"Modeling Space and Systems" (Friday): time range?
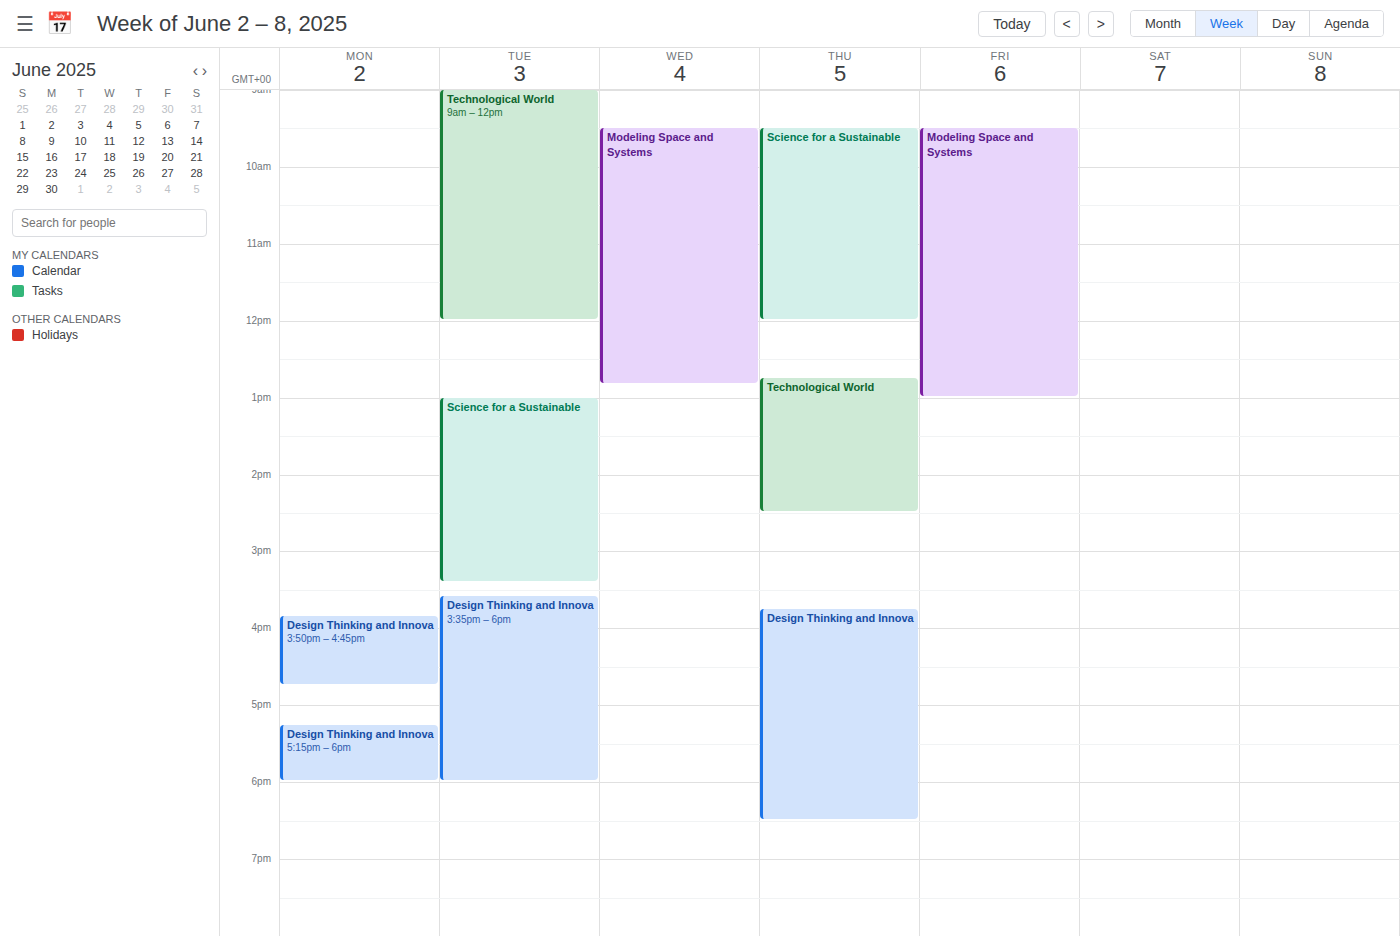
09:30 to 13:00